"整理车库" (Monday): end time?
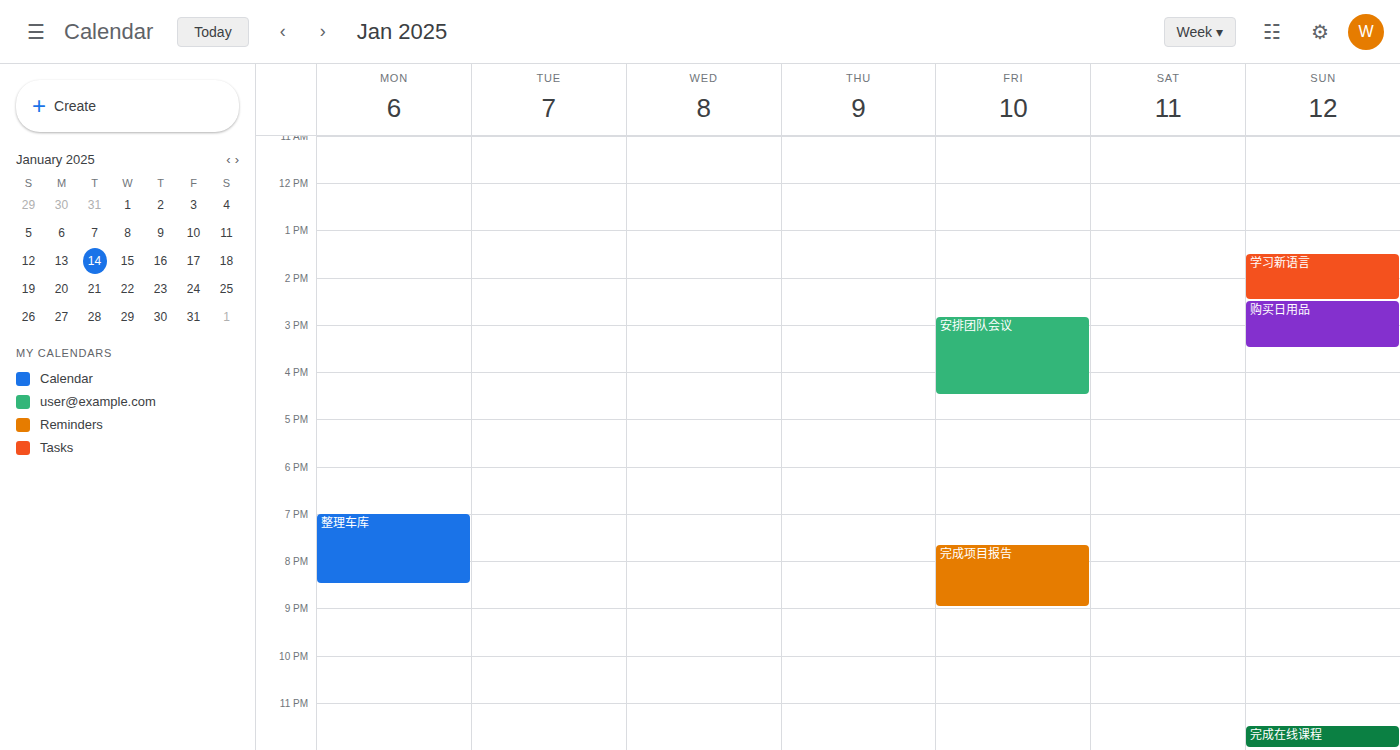
8:30 PM